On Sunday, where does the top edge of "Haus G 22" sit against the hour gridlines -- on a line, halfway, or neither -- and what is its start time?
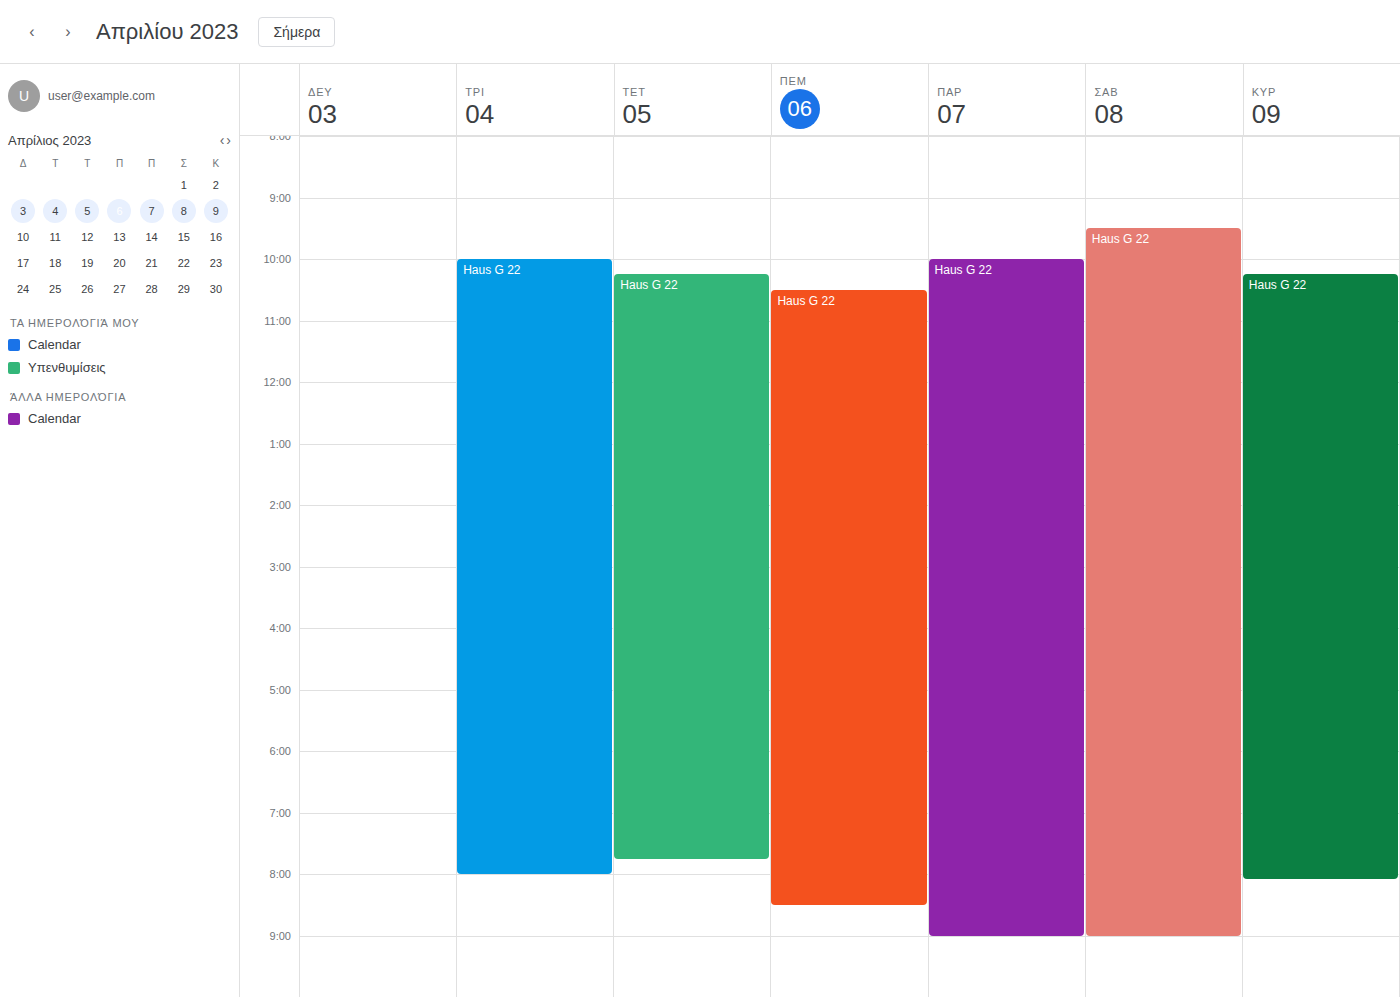
10:15 AM -- neither: a quarter of the way from the 10 AM line to the 11 AM line.